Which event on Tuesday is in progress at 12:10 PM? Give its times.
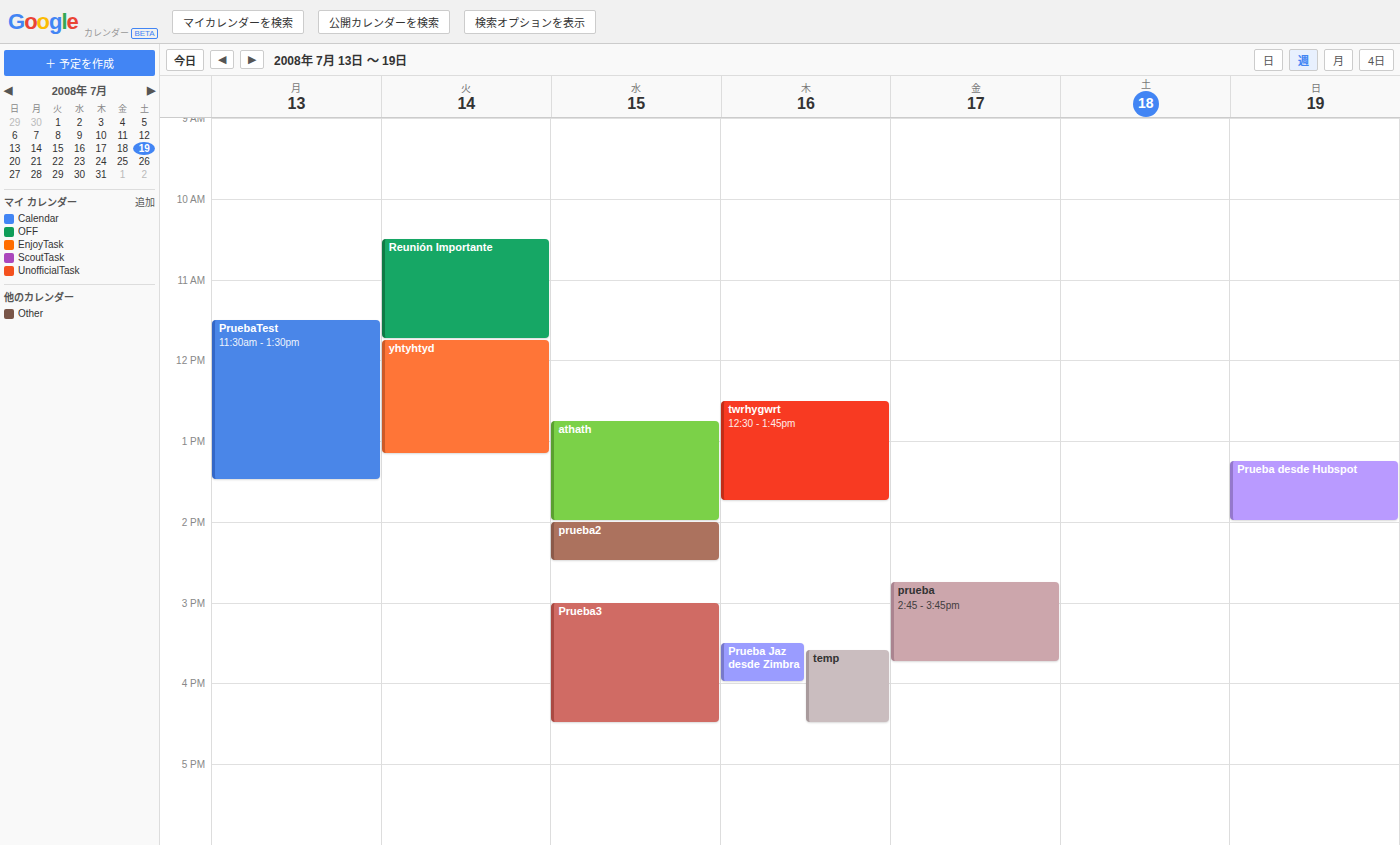
"yhtyhtyd", 11:45 AM to 1:10 PM